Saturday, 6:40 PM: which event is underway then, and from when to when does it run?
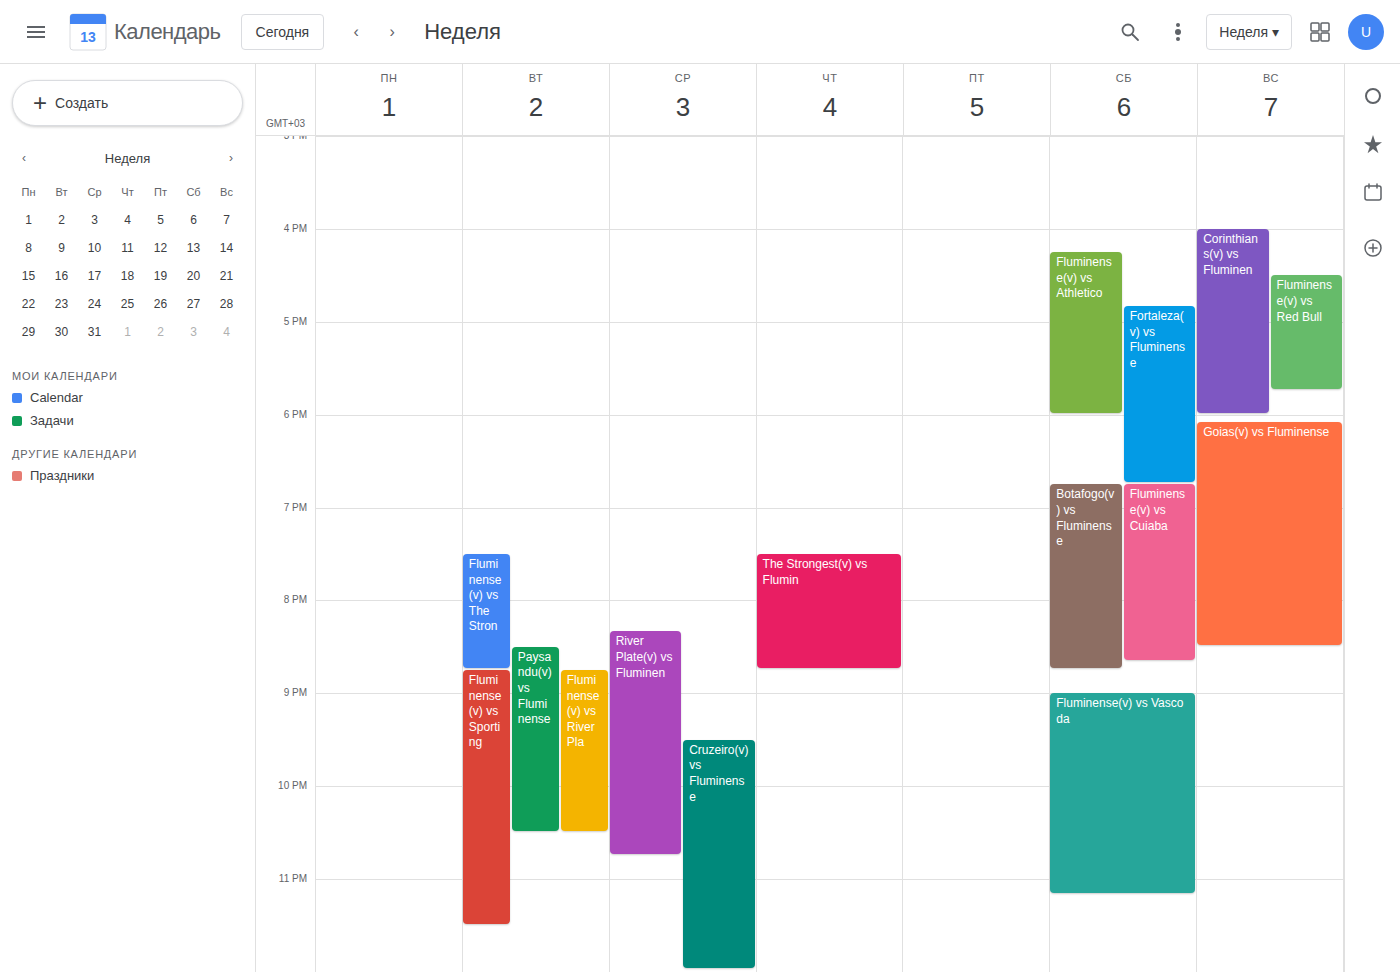
"Fortaleza(v) vs Fluminense", 4:50 PM to 6:45 PM